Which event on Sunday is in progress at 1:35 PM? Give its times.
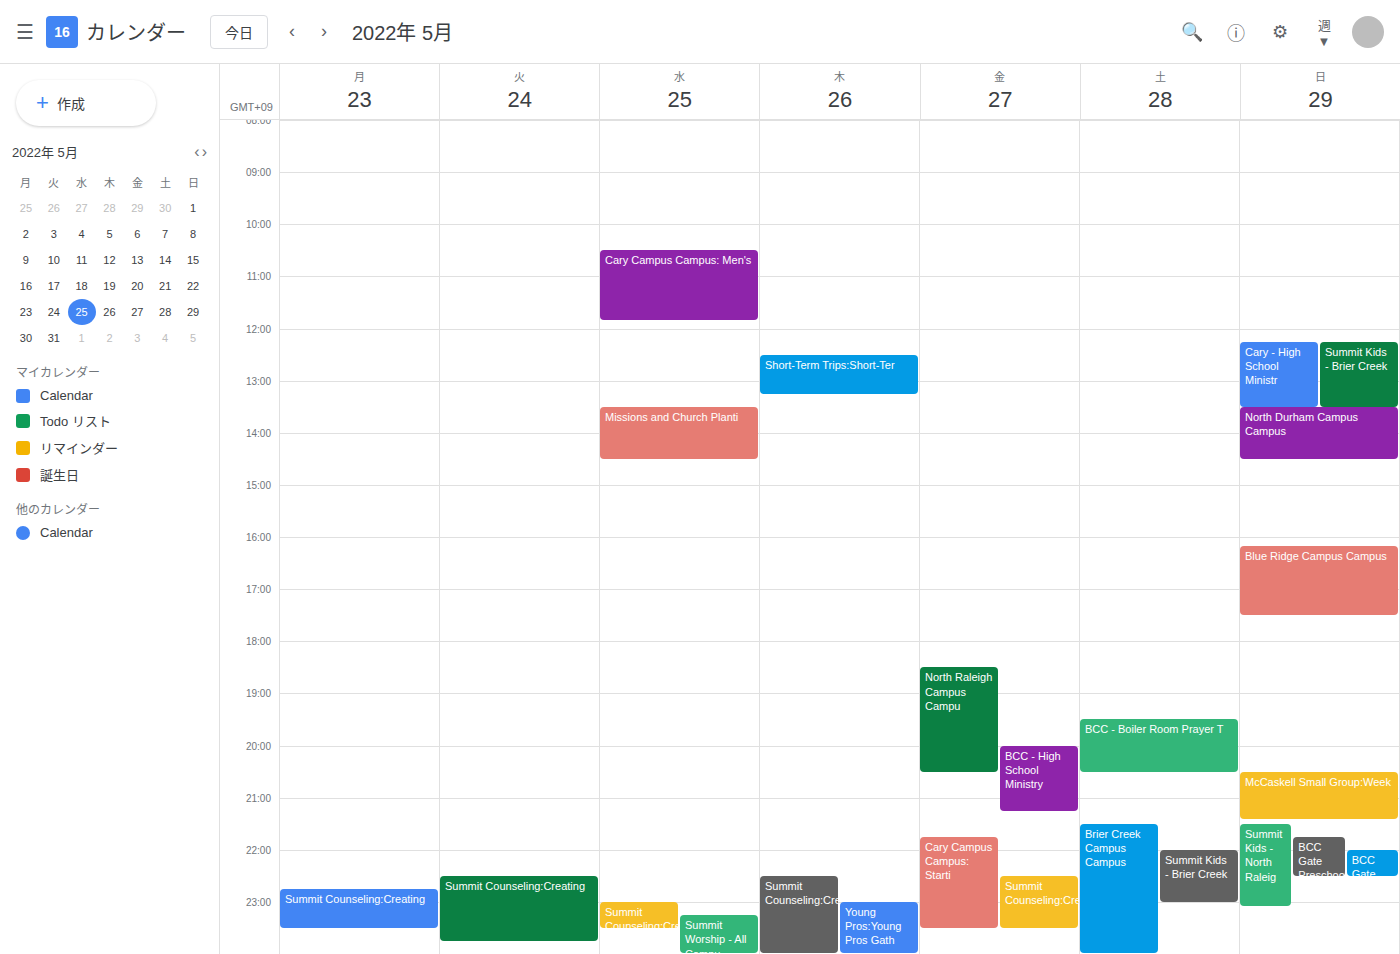
"North Durham Campus Campus", 1:30 PM to 2:30 PM